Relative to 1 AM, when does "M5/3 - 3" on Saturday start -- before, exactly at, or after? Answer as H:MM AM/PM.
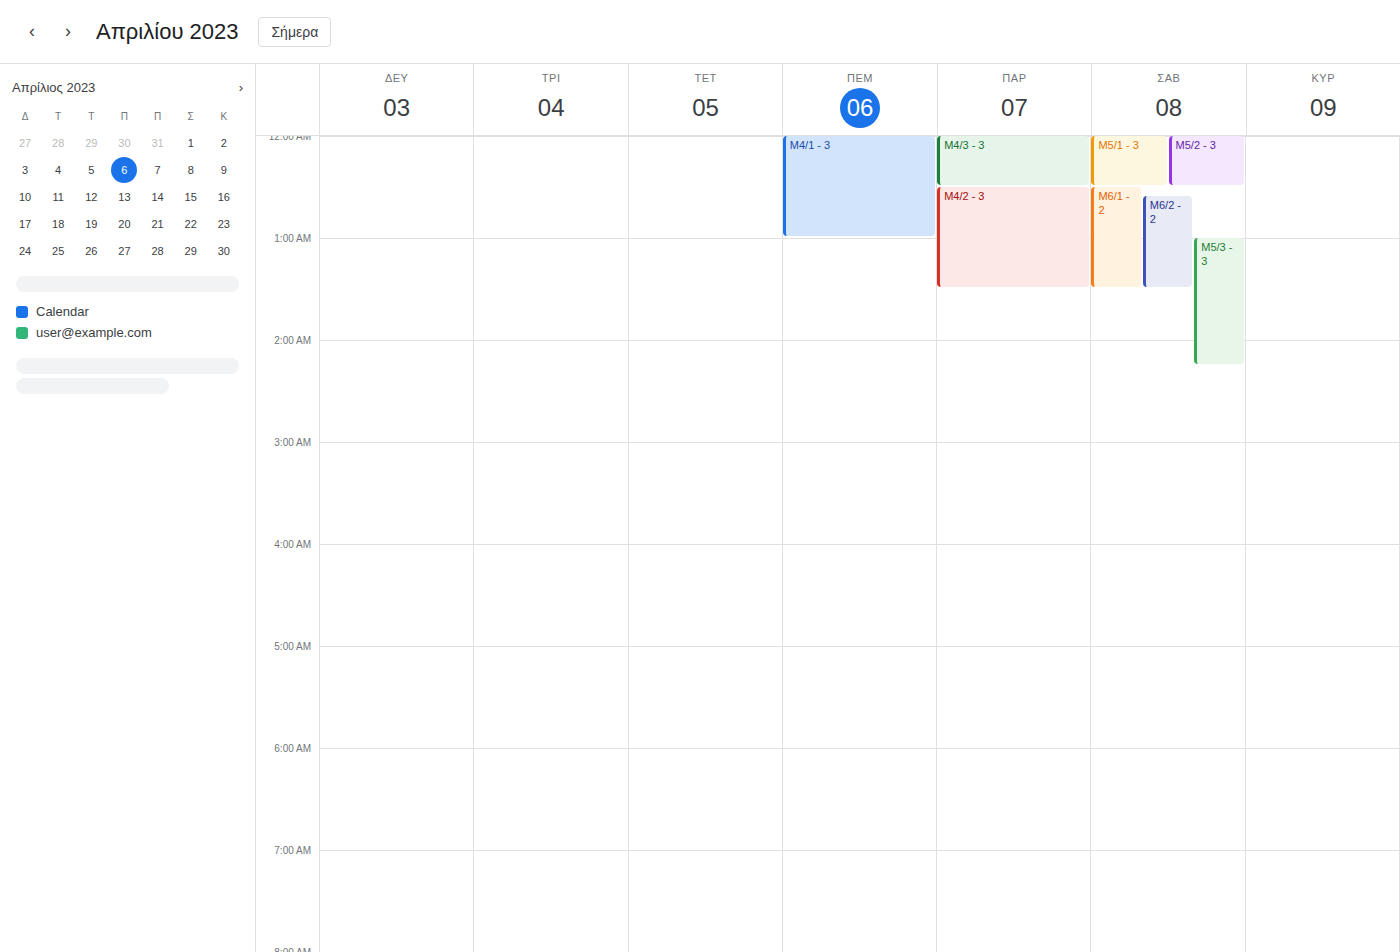
1:00 AM -- exactly at 1 AM, on the 1 AM line.